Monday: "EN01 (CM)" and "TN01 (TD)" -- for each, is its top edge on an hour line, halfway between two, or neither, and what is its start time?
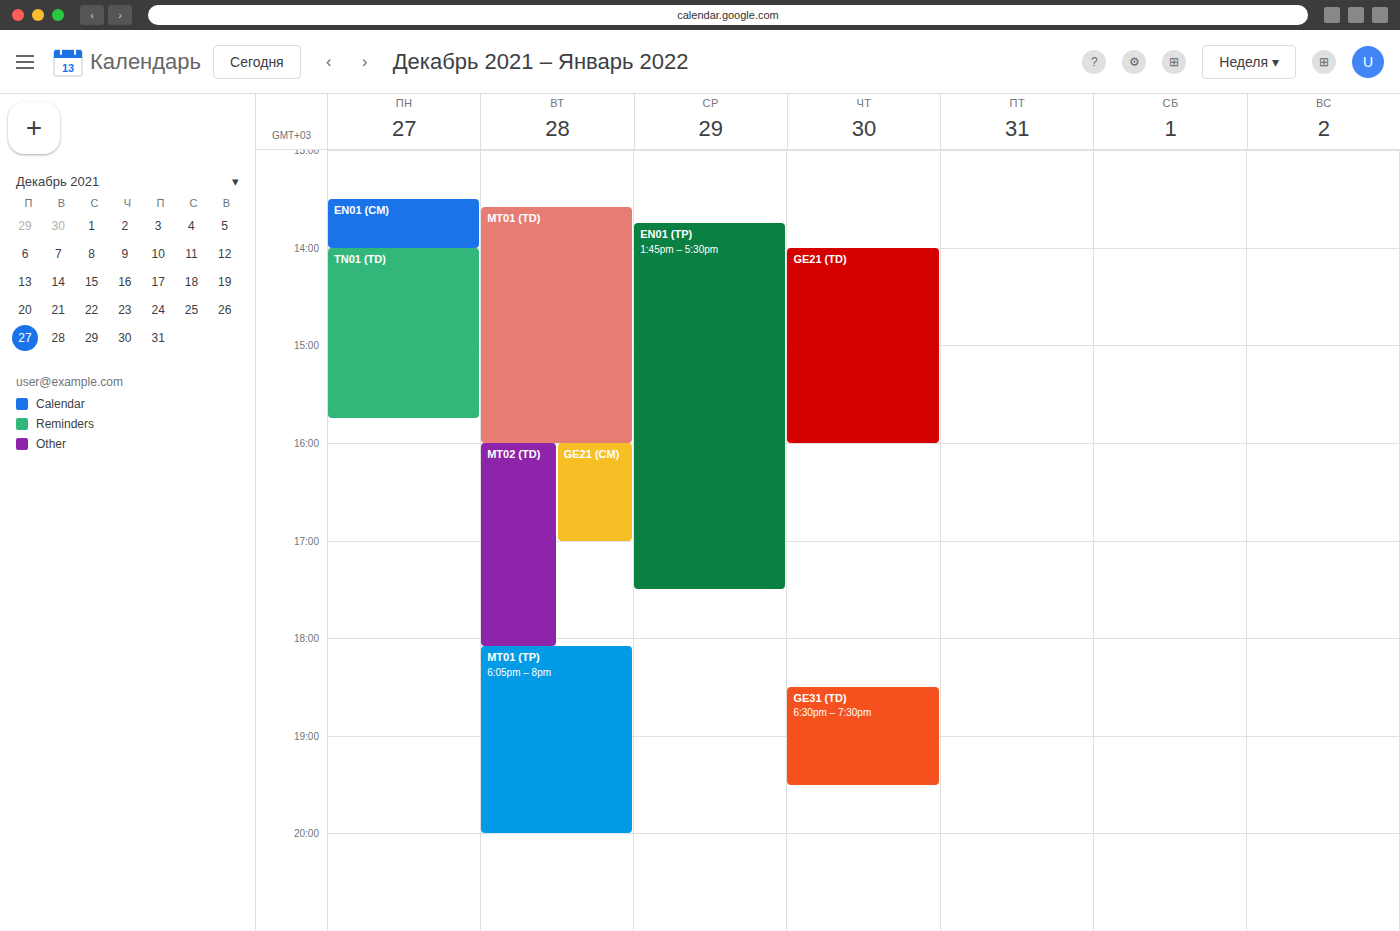
"EN01 (CM)": 1:30 PM, halfway between the 1 PM and 2 PM lines. "TN01 (TD)": 2:00 PM, exactly on the 2 PM line.